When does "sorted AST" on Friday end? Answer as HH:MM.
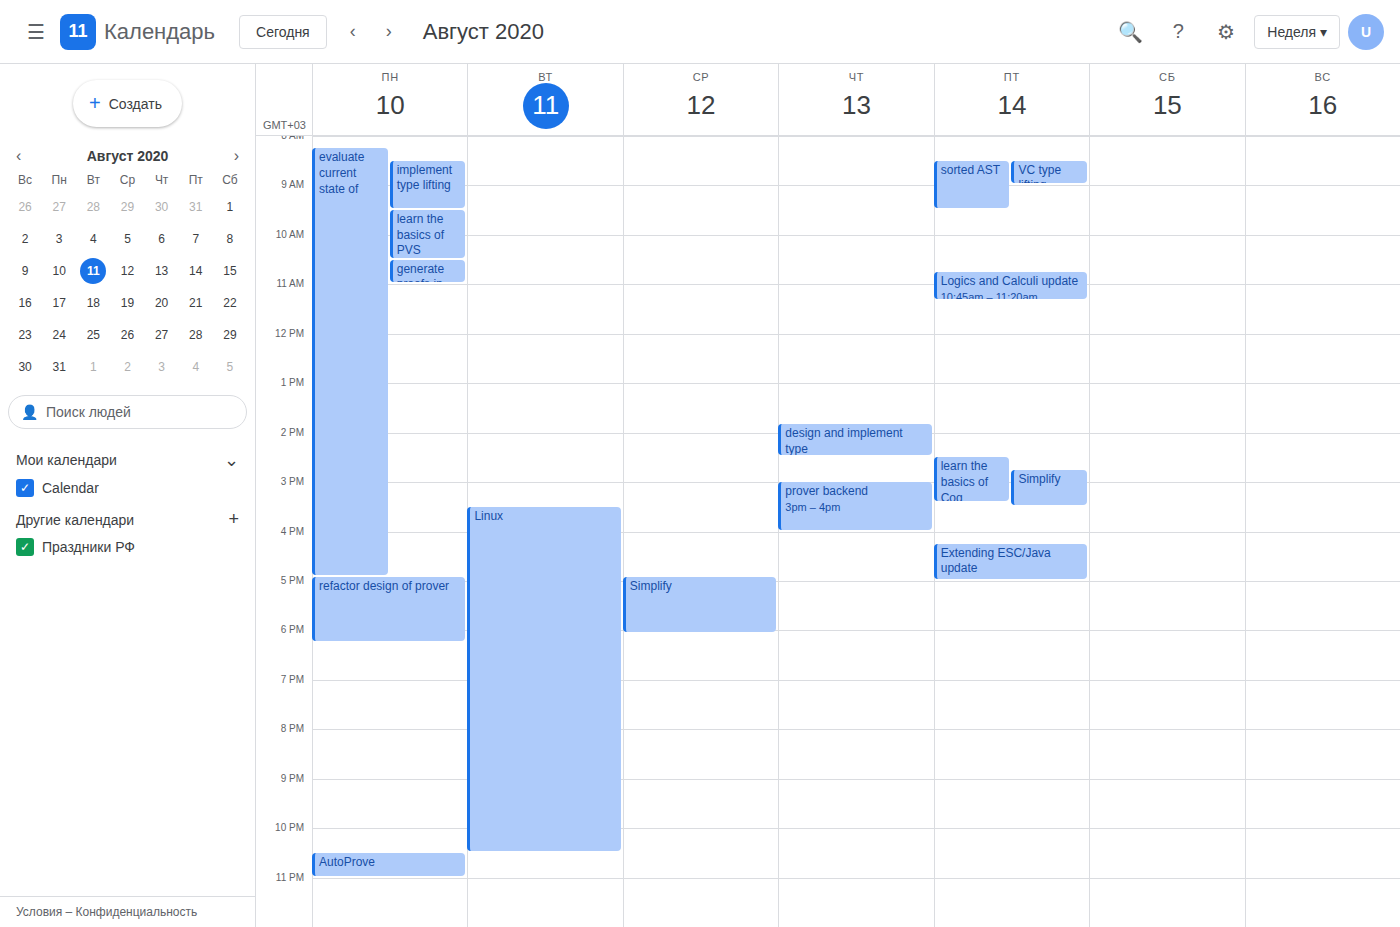
09:30